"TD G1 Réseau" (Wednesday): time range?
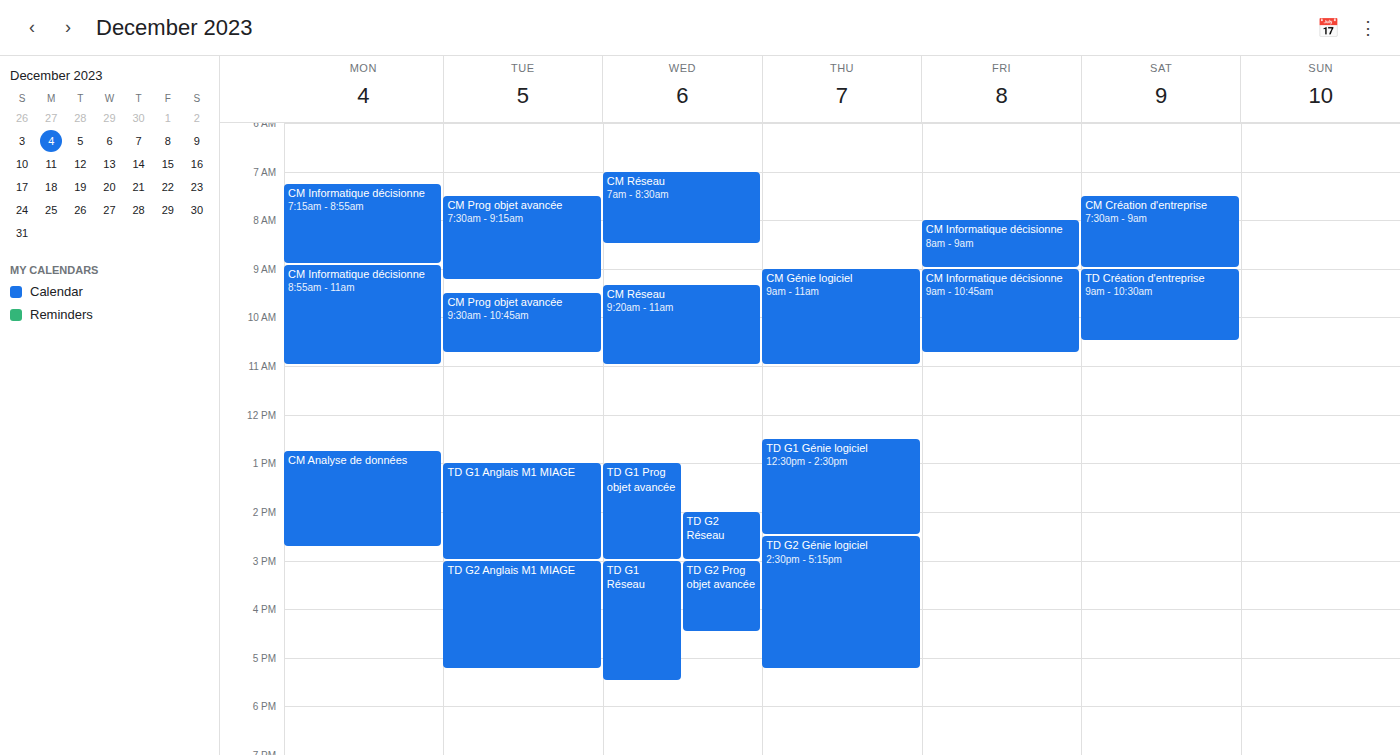
3:00 PM to 5:30 PM